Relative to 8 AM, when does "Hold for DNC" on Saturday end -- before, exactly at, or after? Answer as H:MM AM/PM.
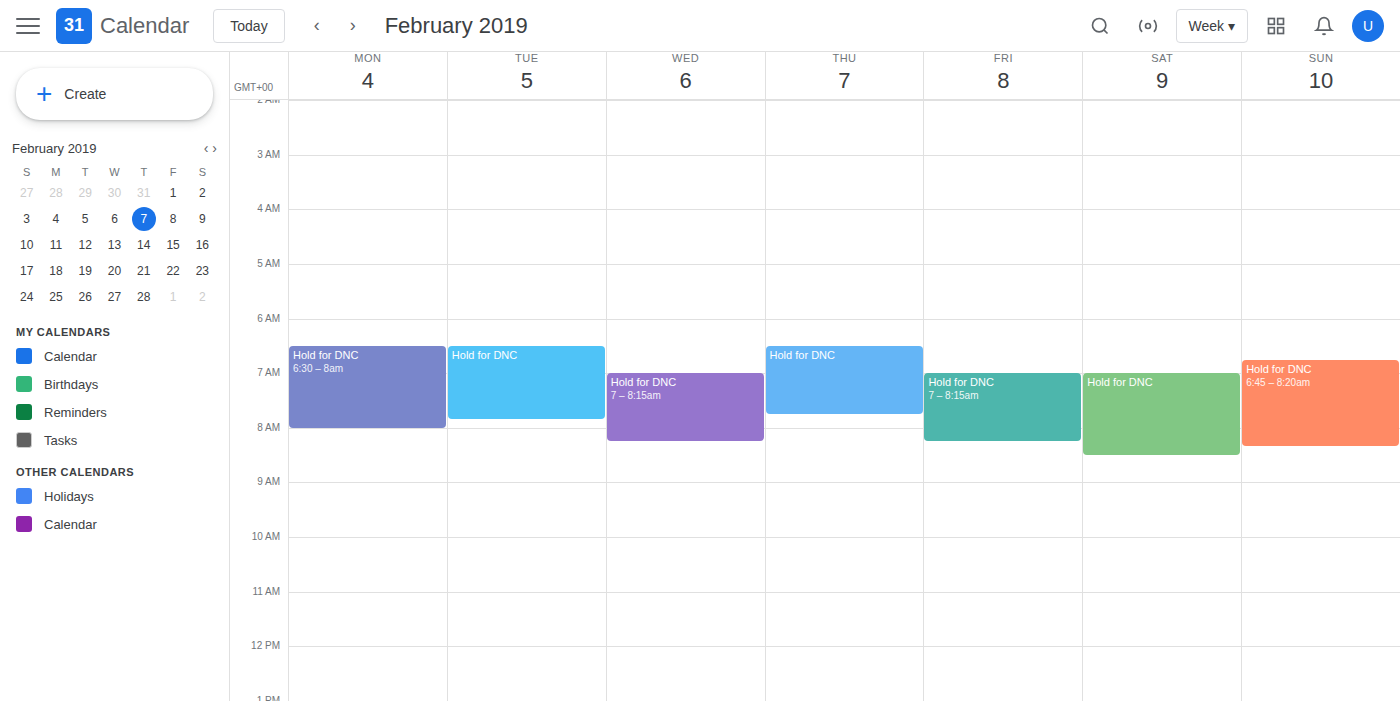
8:30 AM -- after 8 AM, 30 minutes below the 8 AM line.